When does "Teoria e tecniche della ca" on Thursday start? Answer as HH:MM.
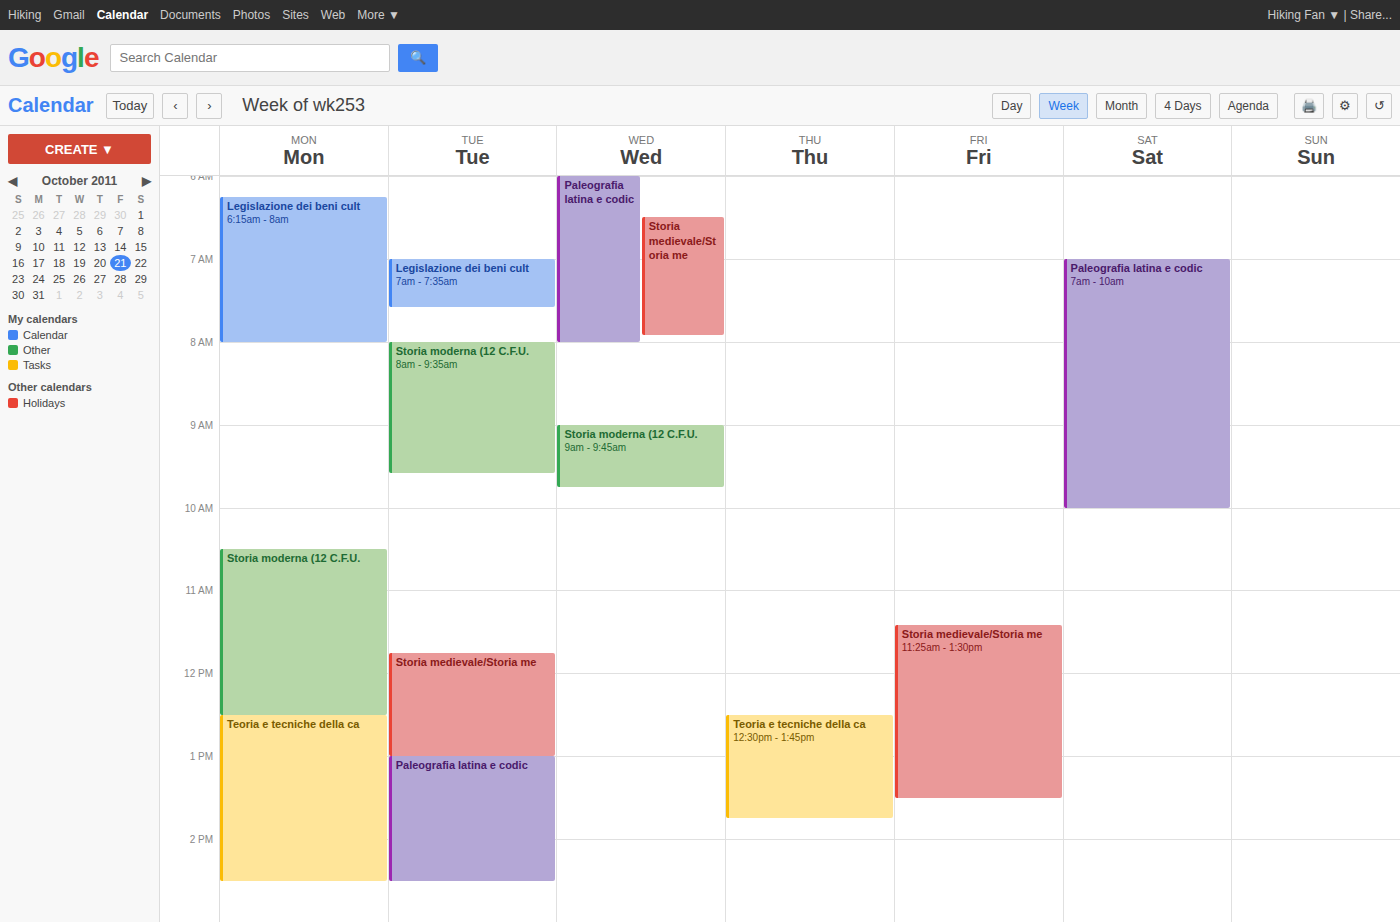
12:30